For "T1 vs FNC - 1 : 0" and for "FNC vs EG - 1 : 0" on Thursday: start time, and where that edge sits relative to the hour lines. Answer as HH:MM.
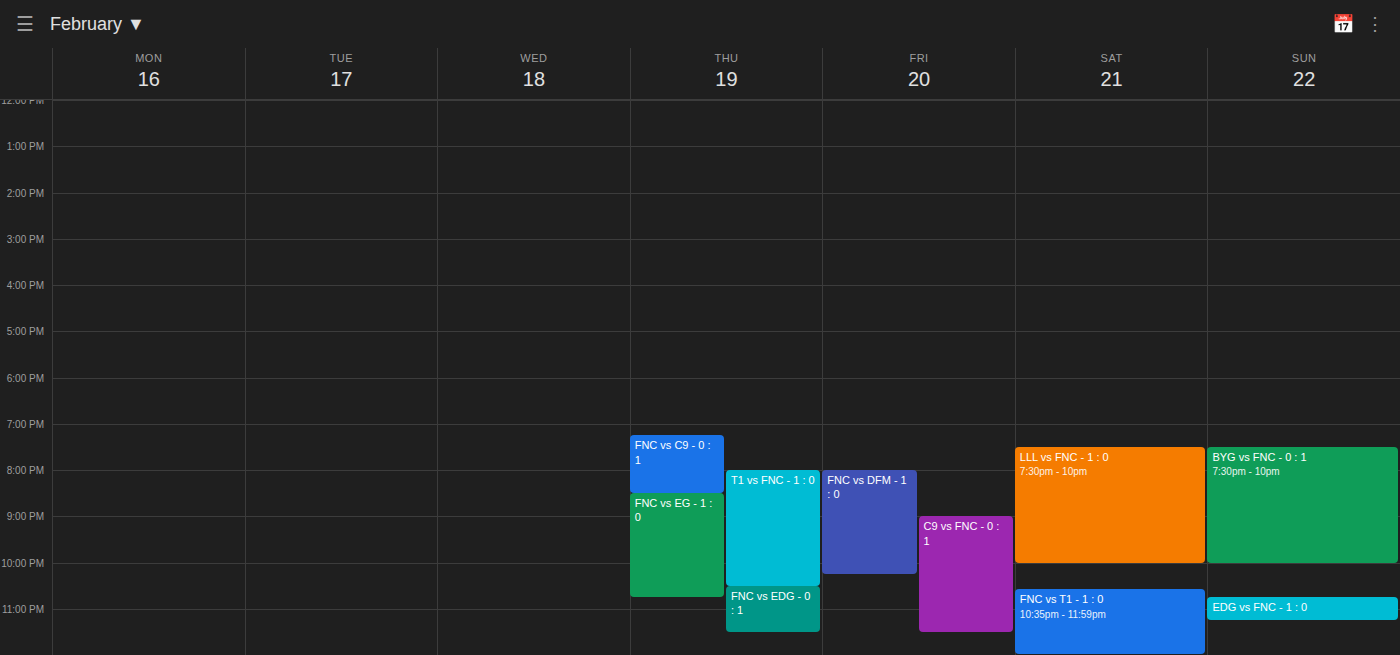
"T1 vs FNC - 1 : 0": 20:00, exactly on the 20:00 line. "FNC vs EG - 1 : 0": 20:30, halfway between the 20:00 and 21:00 lines.